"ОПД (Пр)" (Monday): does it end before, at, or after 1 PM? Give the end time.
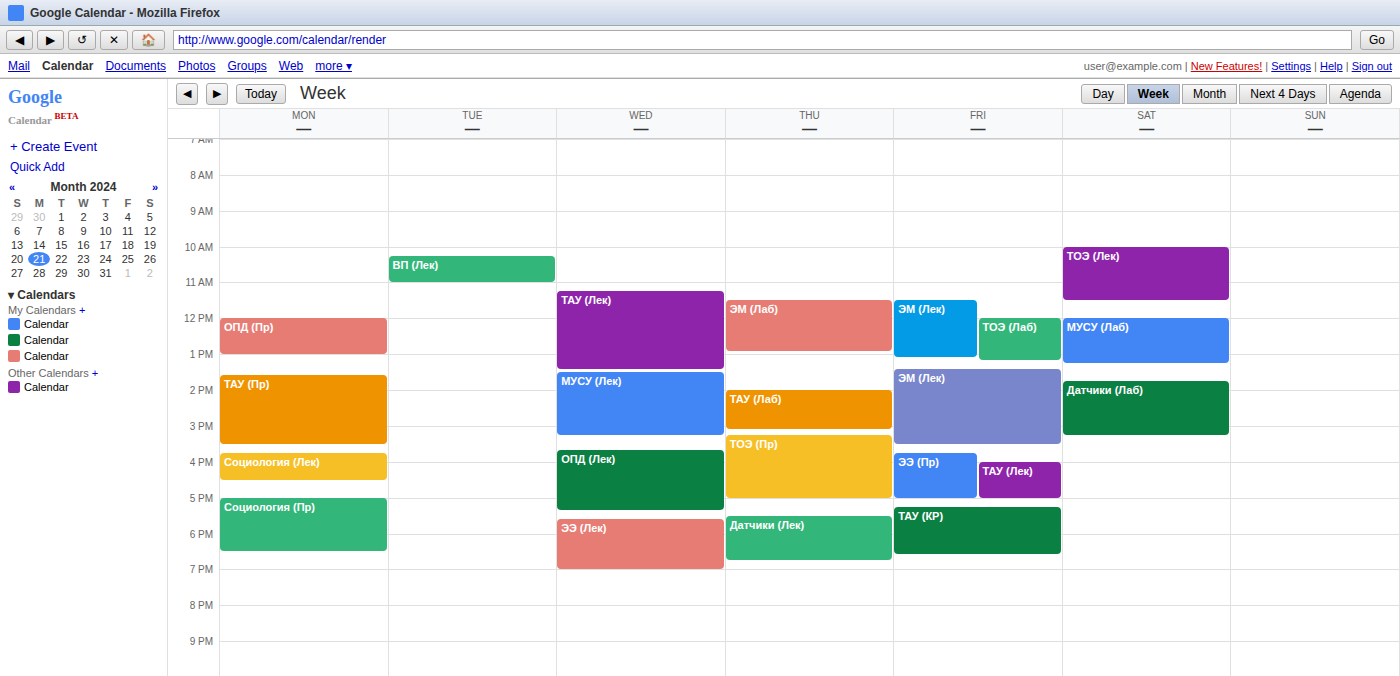
1:00 PM -- exactly at 1 PM, on the 1 PM line.